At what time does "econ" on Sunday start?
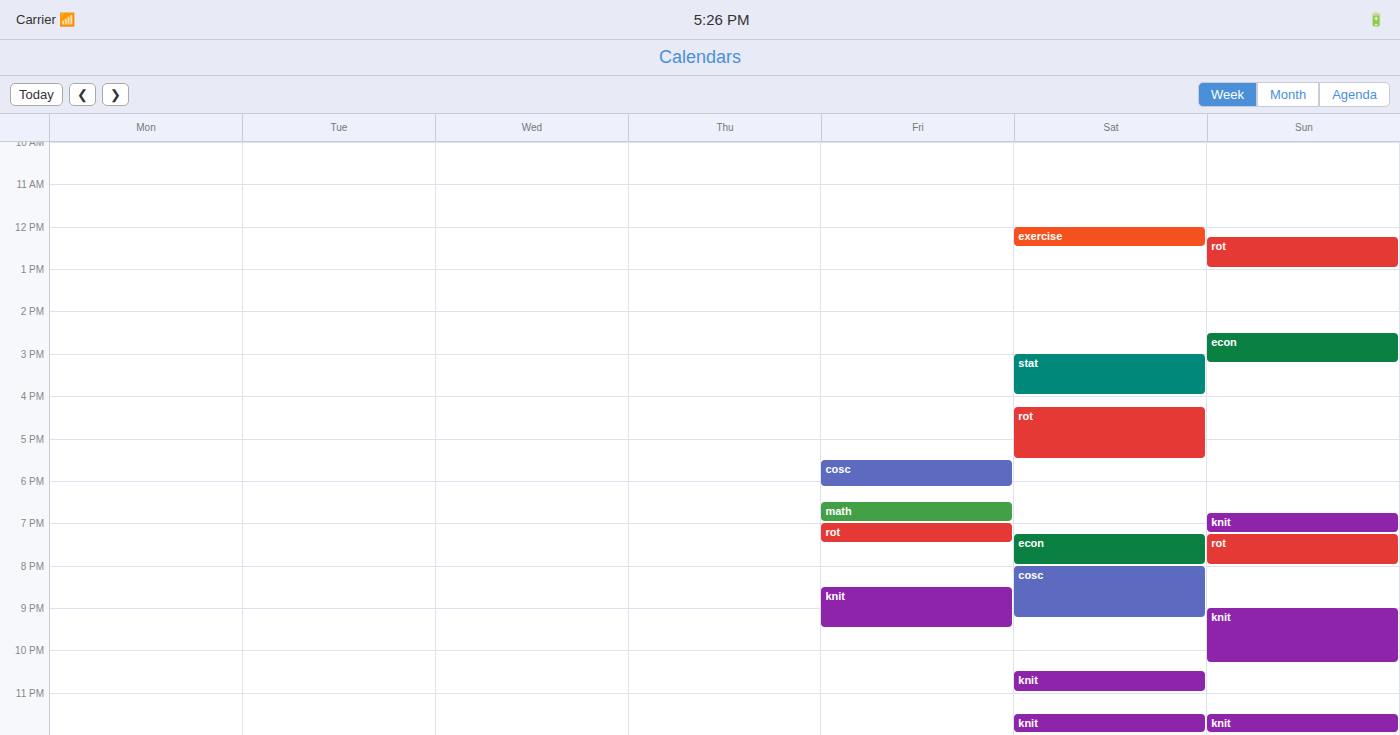
2:30 PM